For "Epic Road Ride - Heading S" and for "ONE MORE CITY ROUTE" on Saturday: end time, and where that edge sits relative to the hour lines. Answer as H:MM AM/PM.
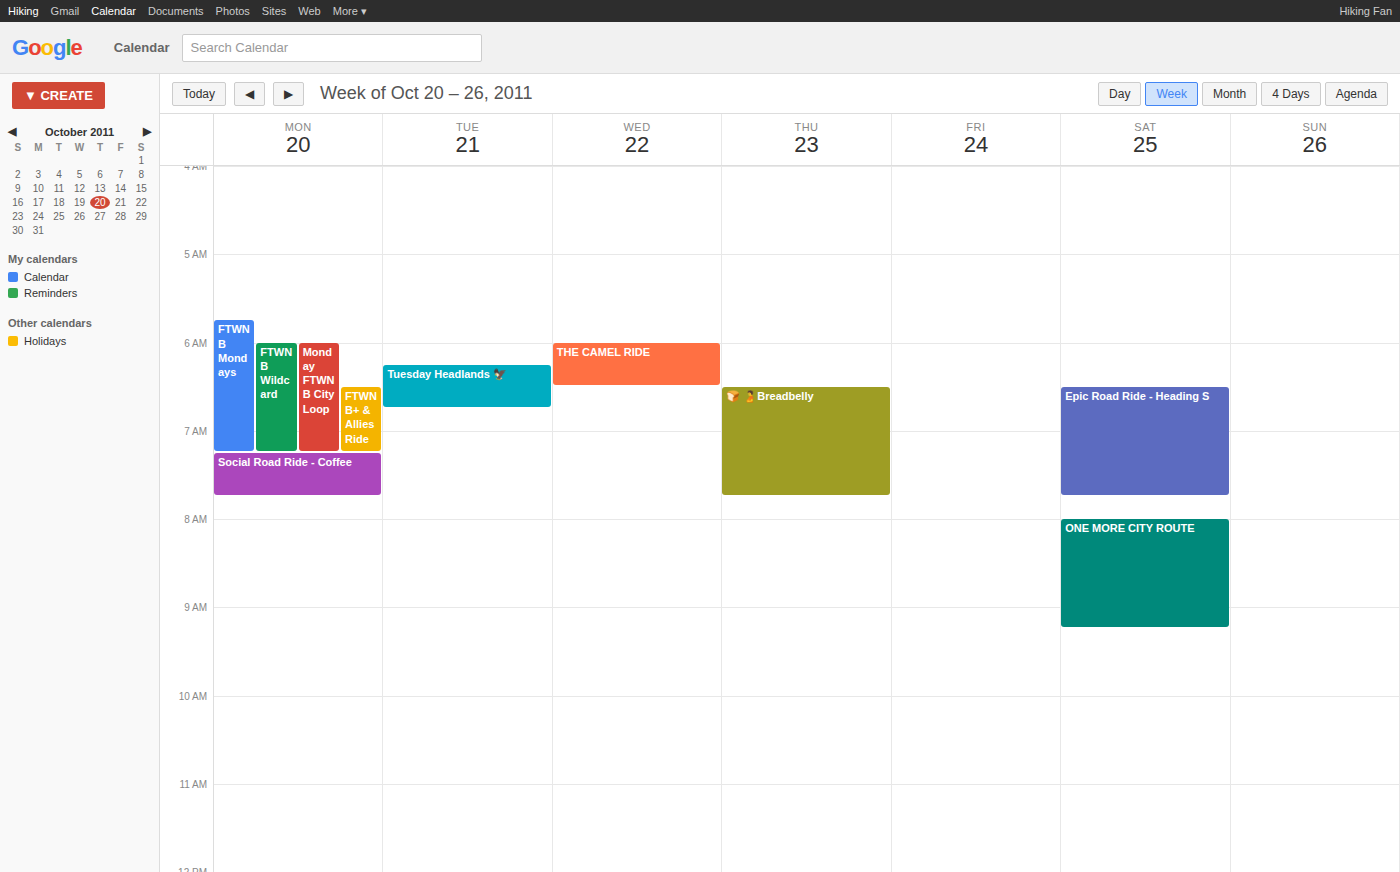
"Epic Road Ride - Heading S": 7:45 AM, neither: three quarters of the way from the 7 AM line to the 8 AM line. "ONE MORE CITY ROUTE": 9:15 AM, neither: a quarter of the way from the 9 AM line to the 10 AM line.